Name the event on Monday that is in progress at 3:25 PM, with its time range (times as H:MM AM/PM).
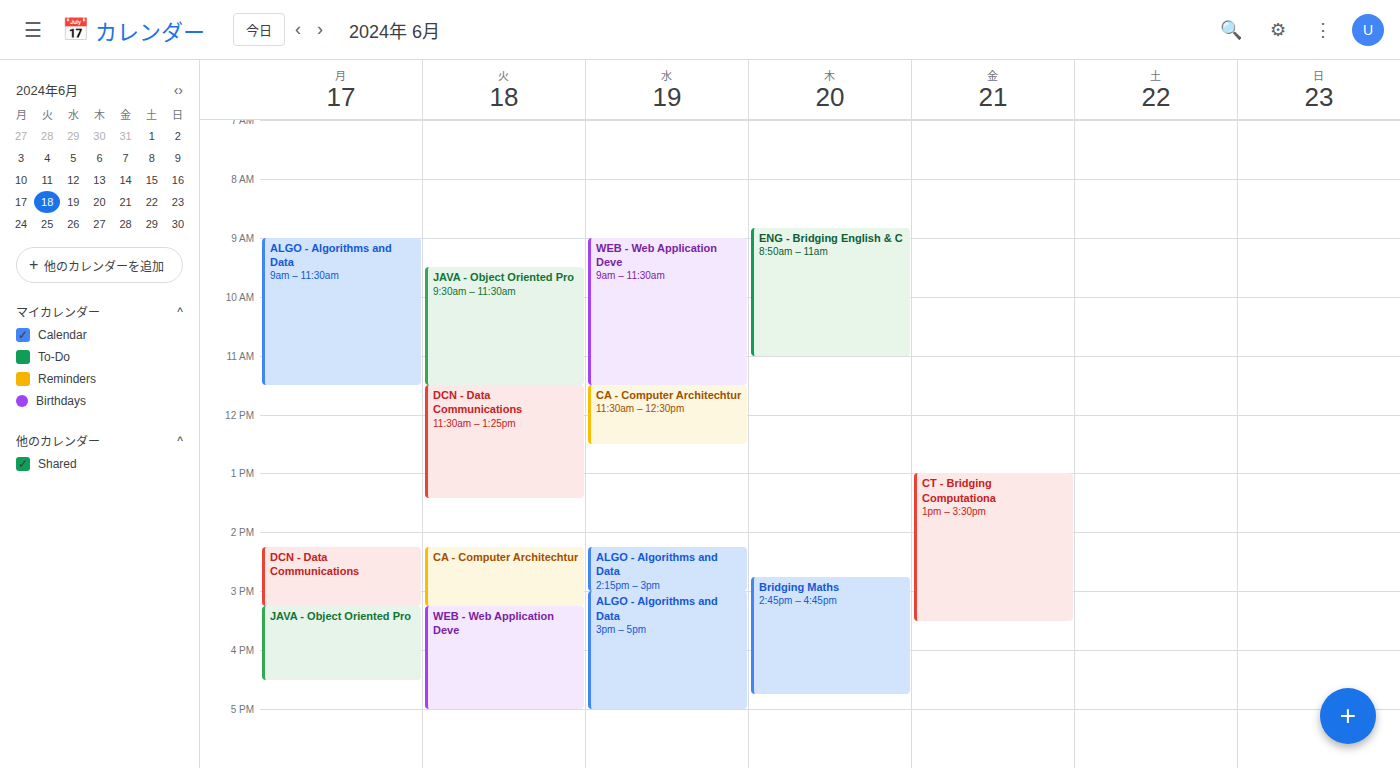
"JAVA - Object Oriented Pro", 3:15 PM to 4:30 PM